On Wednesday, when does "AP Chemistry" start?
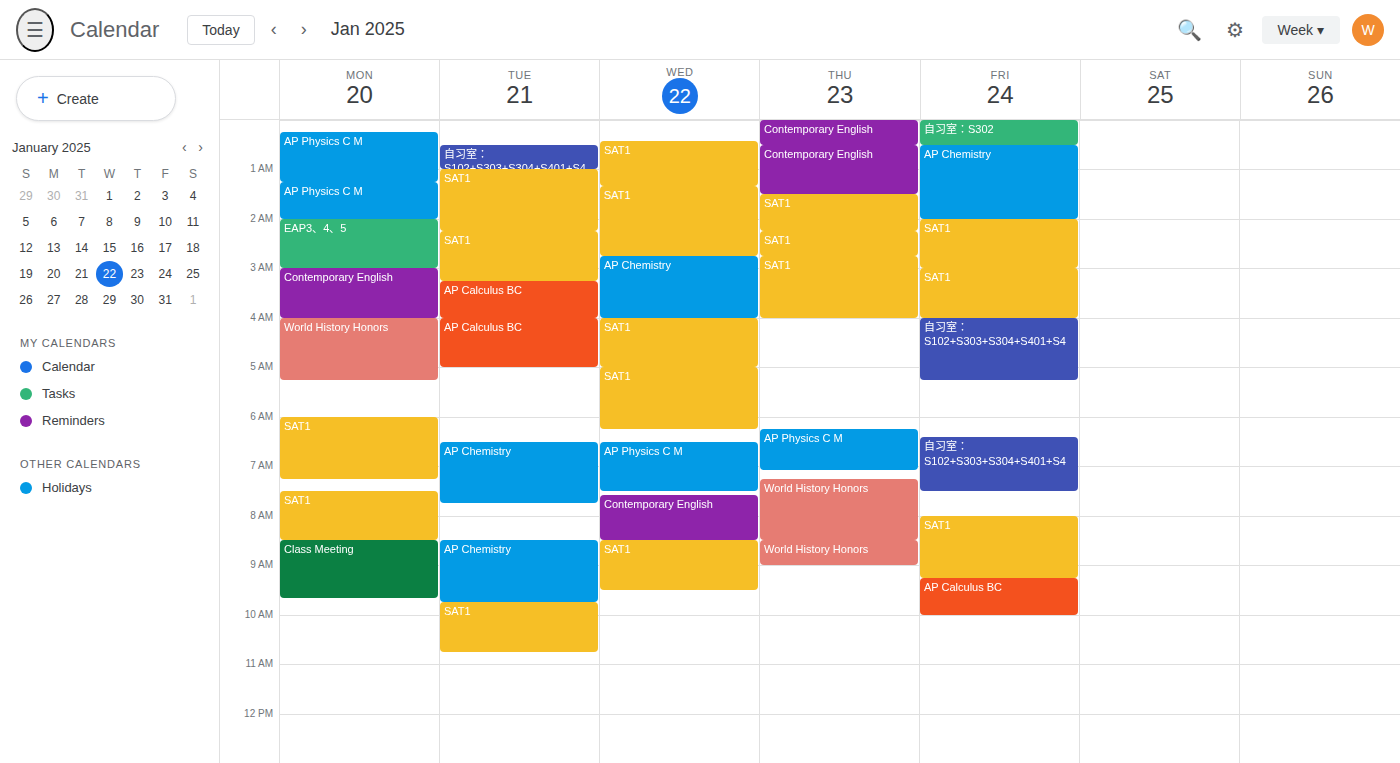
2:45 AM